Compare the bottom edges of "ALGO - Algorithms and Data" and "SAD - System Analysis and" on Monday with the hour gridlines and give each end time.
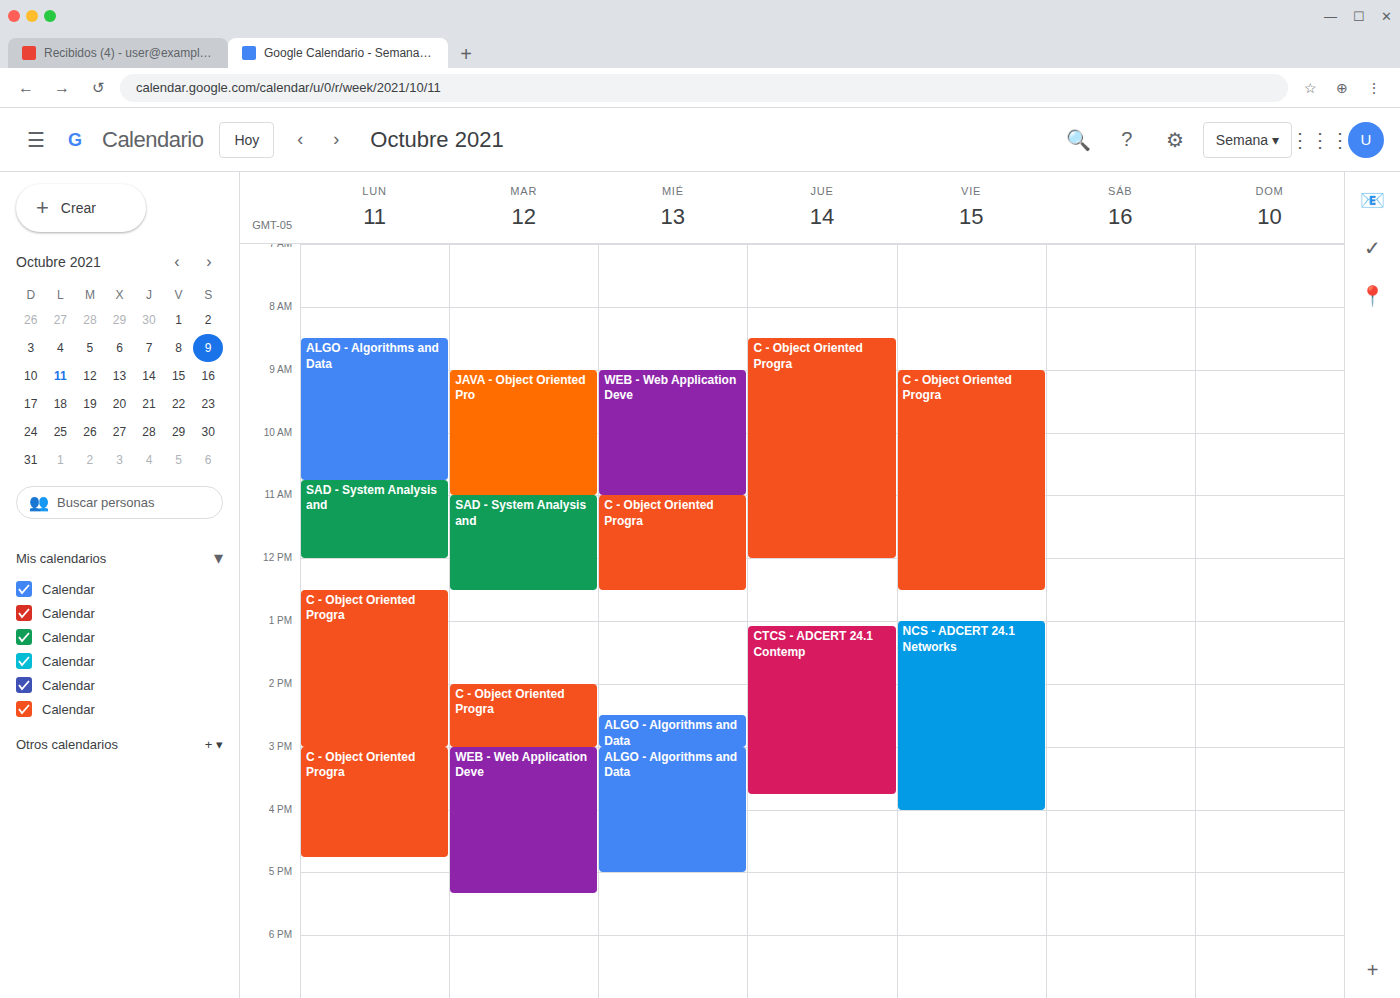
"ALGO - Algorithms and Data": 10:45 AM, neither: three quarters of the way from the 10 AM line to the 11 AM line. "SAD - System Analysis and": 12:00 PM, exactly on the 12 PM line.